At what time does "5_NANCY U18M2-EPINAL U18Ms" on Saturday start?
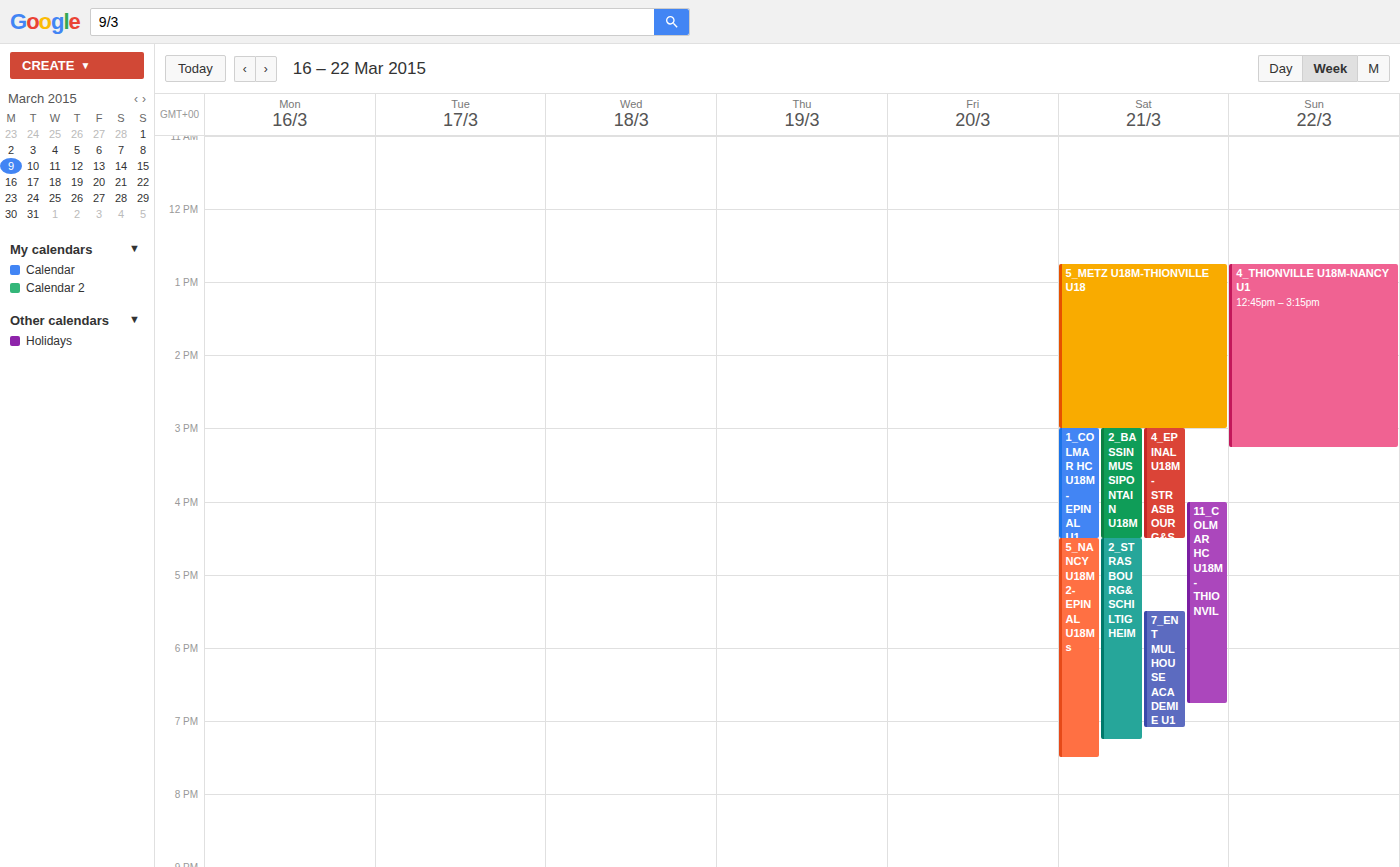
4:30 PM